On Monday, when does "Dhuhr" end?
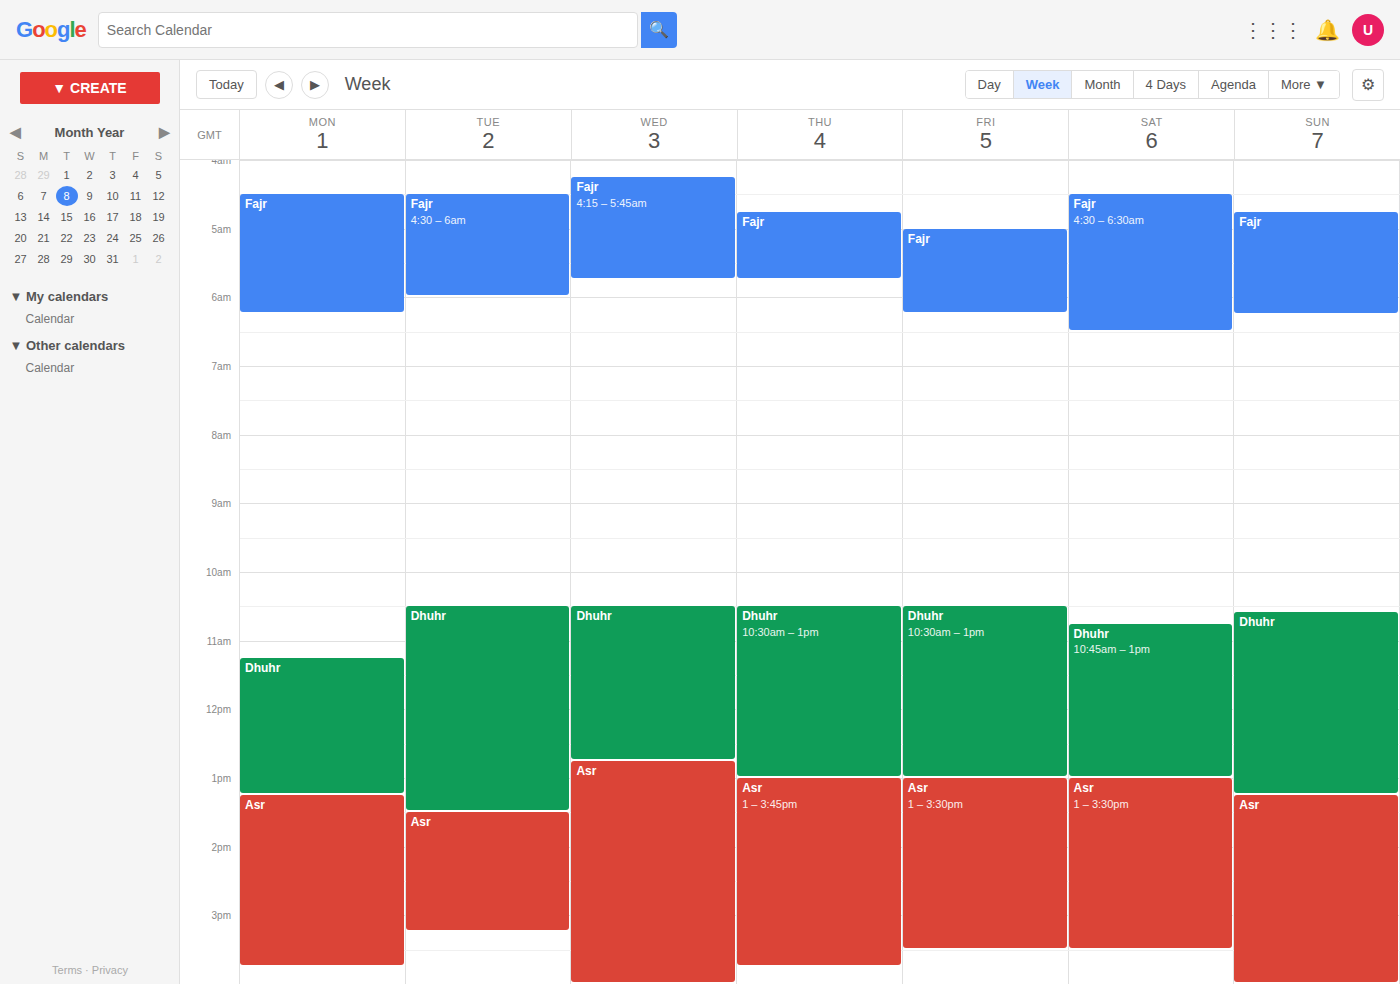
1:15 PM